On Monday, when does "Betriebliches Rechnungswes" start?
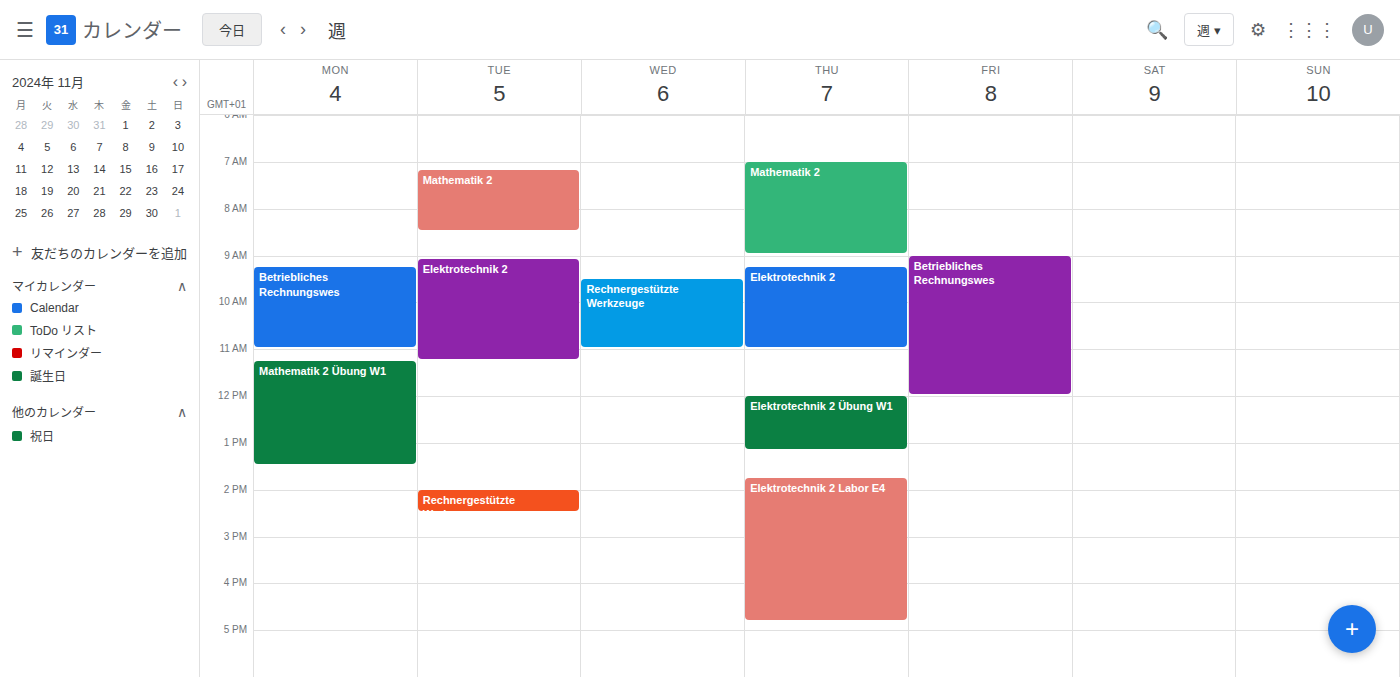
9:15 AM